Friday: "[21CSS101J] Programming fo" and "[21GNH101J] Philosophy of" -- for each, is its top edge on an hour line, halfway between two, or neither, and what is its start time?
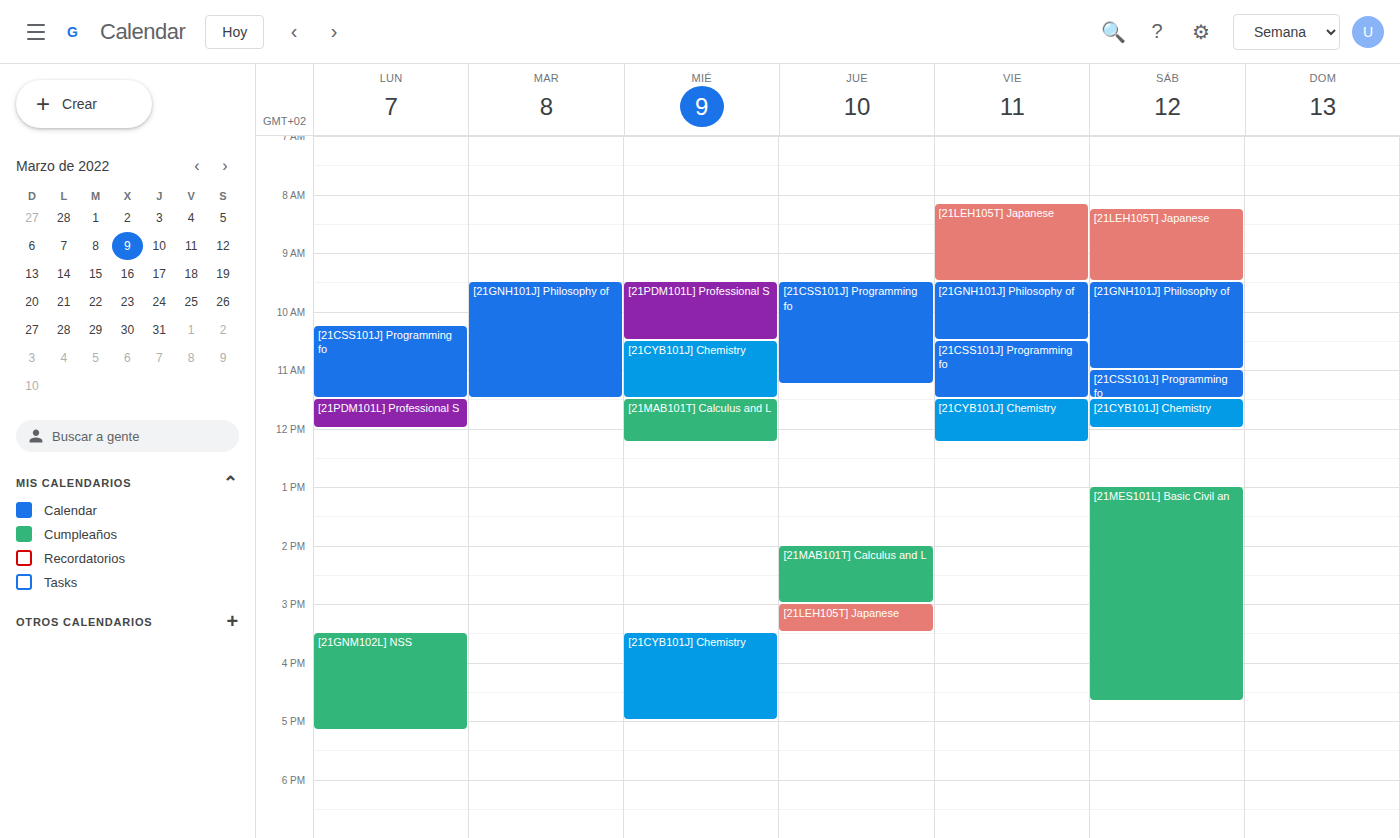
"[21CSS101J] Programming fo": 10:30 AM, halfway between the 10 AM and 11 AM lines. "[21GNH101J] Philosophy of": 9:30 AM, halfway between the 9 AM and 10 AM lines.